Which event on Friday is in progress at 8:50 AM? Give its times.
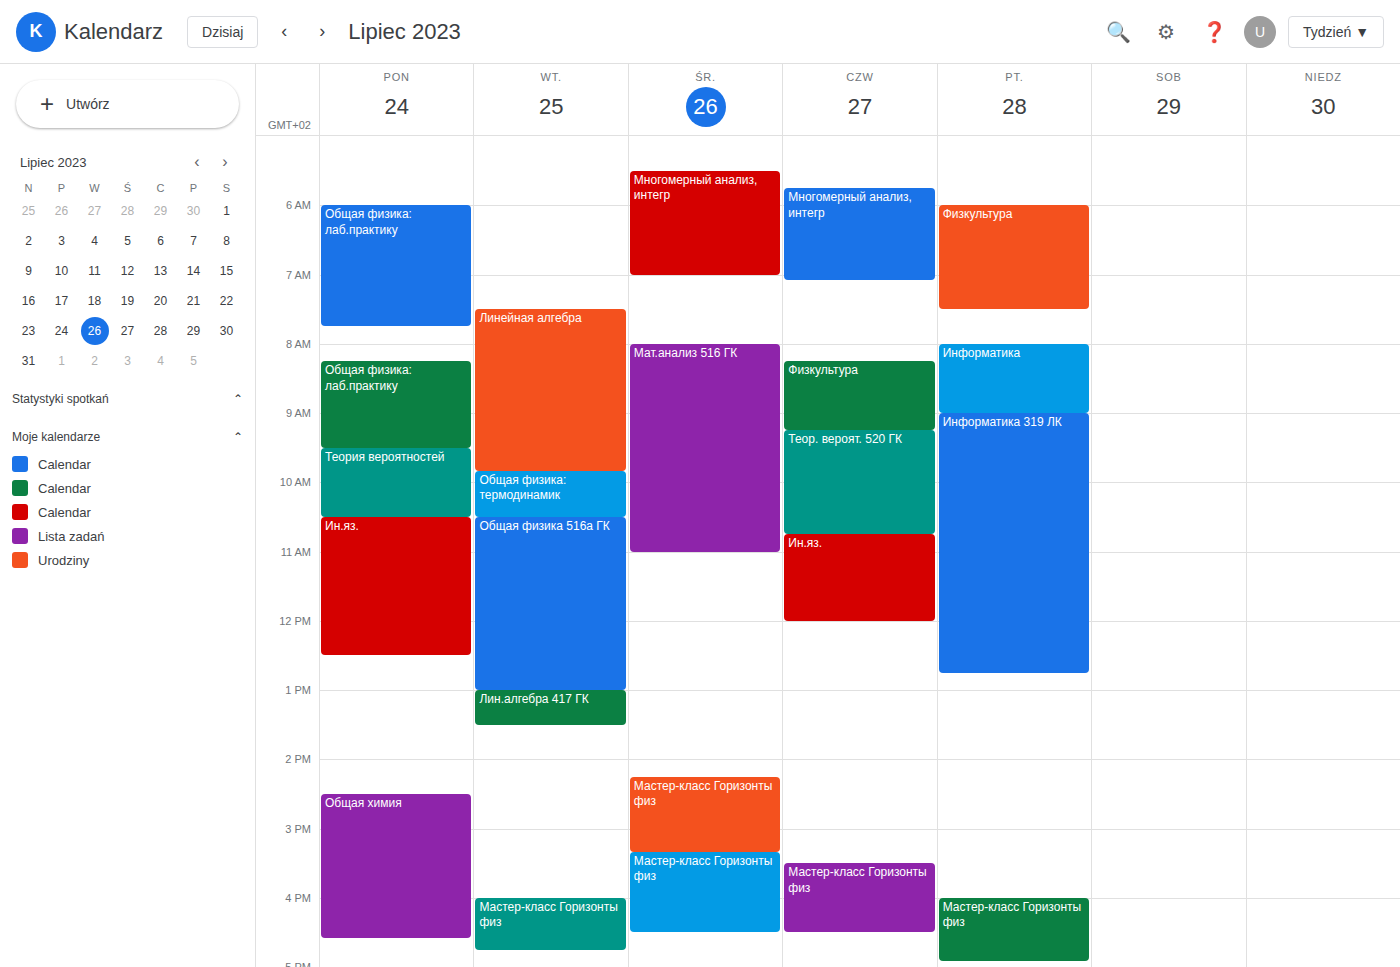
"Информатика", 8:00 AM to 9:00 AM